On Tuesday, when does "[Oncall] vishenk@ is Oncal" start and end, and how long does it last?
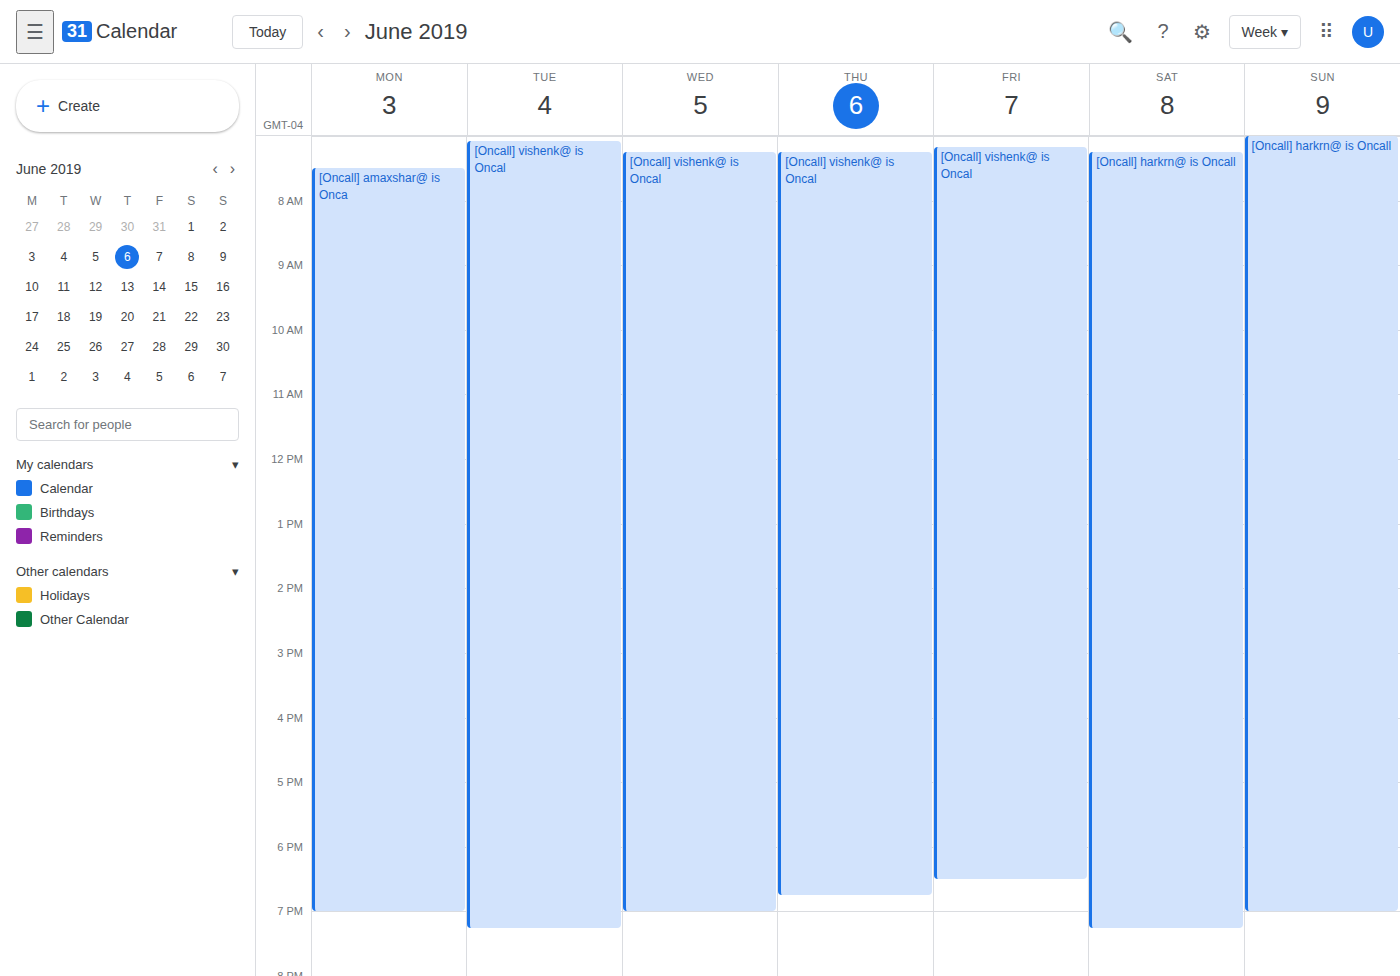
7:05 AM to 7:15 PM, 12 hours 10 minutes